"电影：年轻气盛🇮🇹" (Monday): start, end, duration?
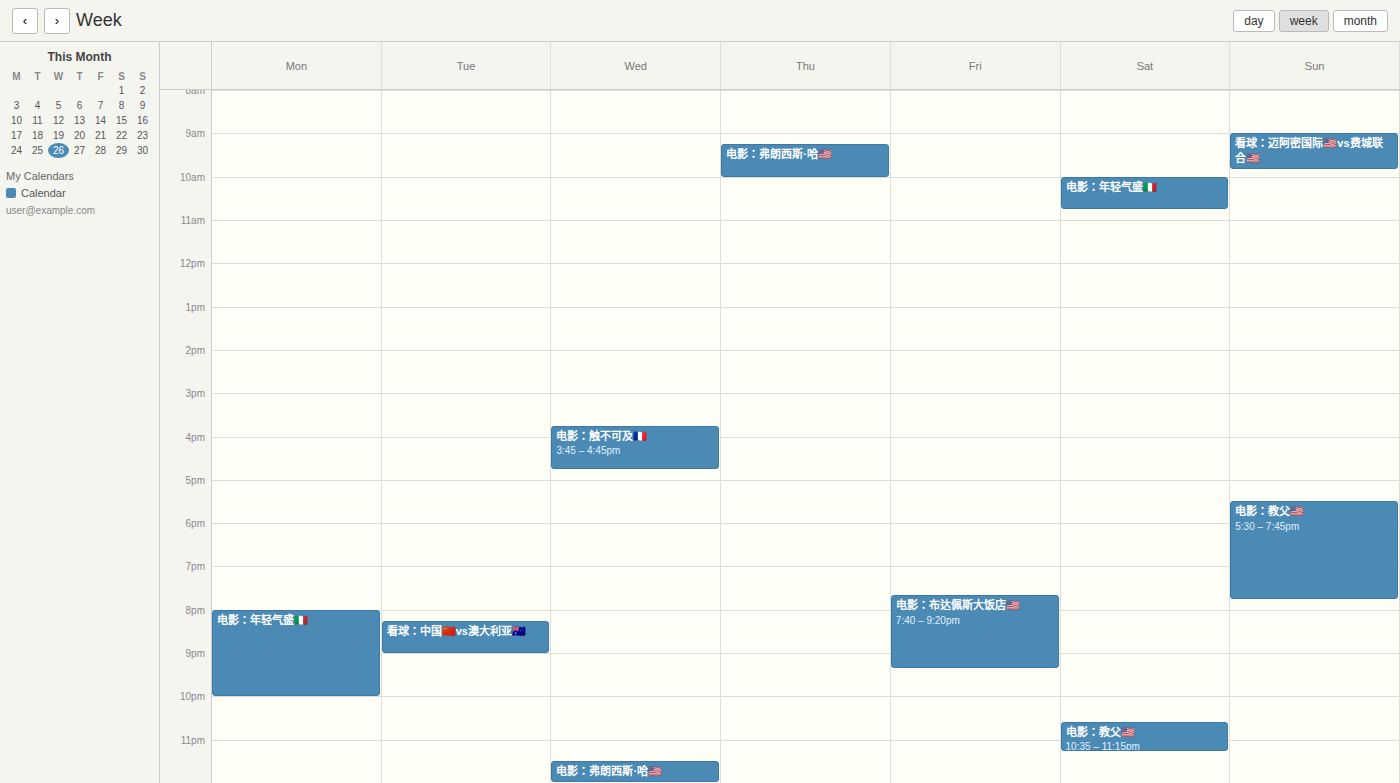
8:00 PM to 10:00 PM, 2 hours